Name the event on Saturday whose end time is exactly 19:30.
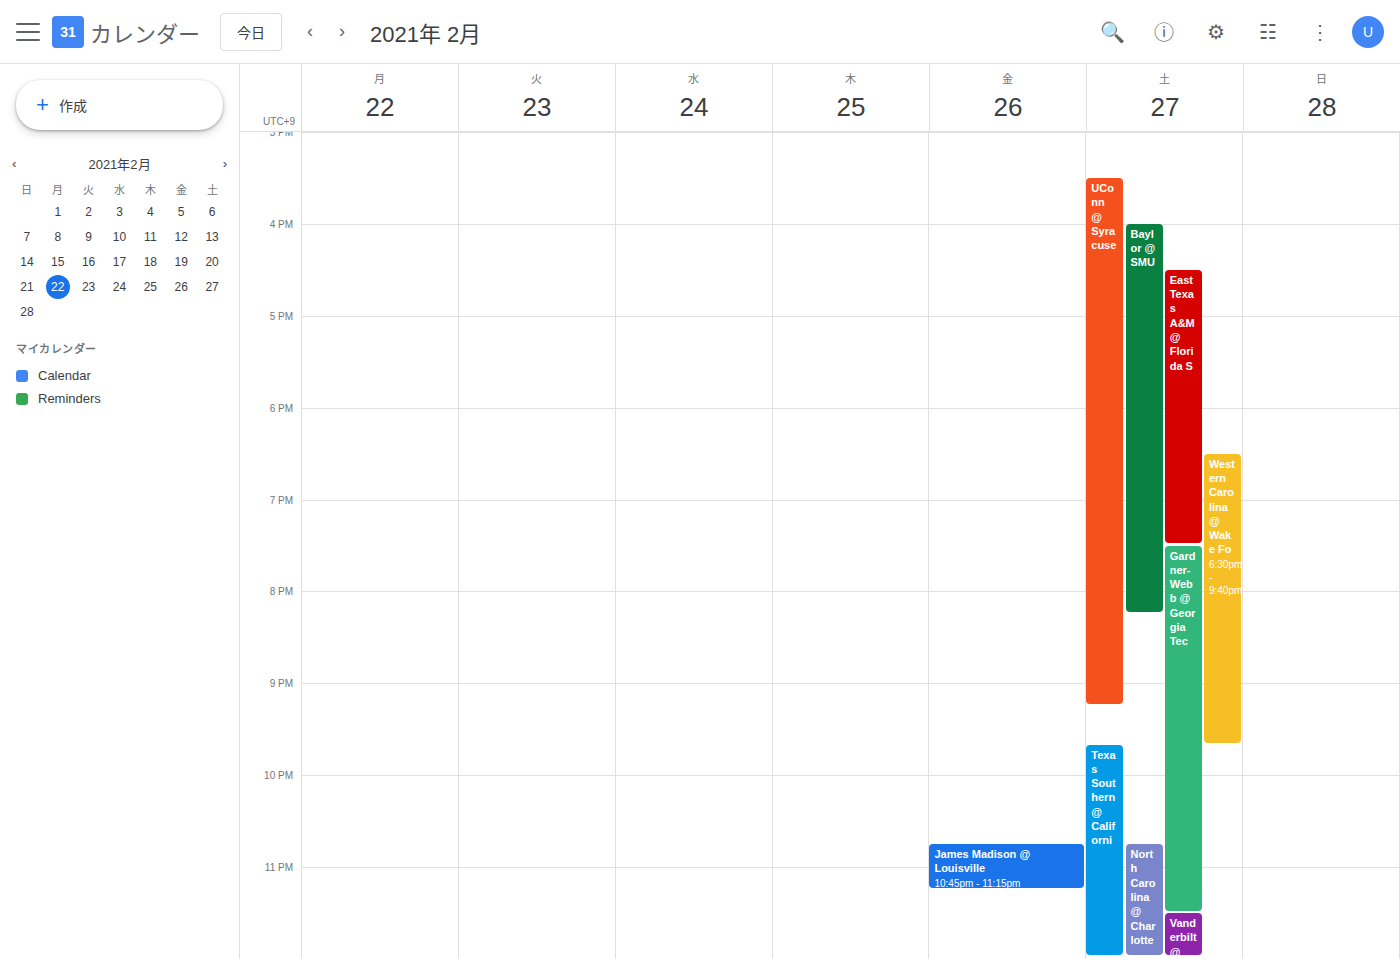
"East Texas A&M @ Florida S"